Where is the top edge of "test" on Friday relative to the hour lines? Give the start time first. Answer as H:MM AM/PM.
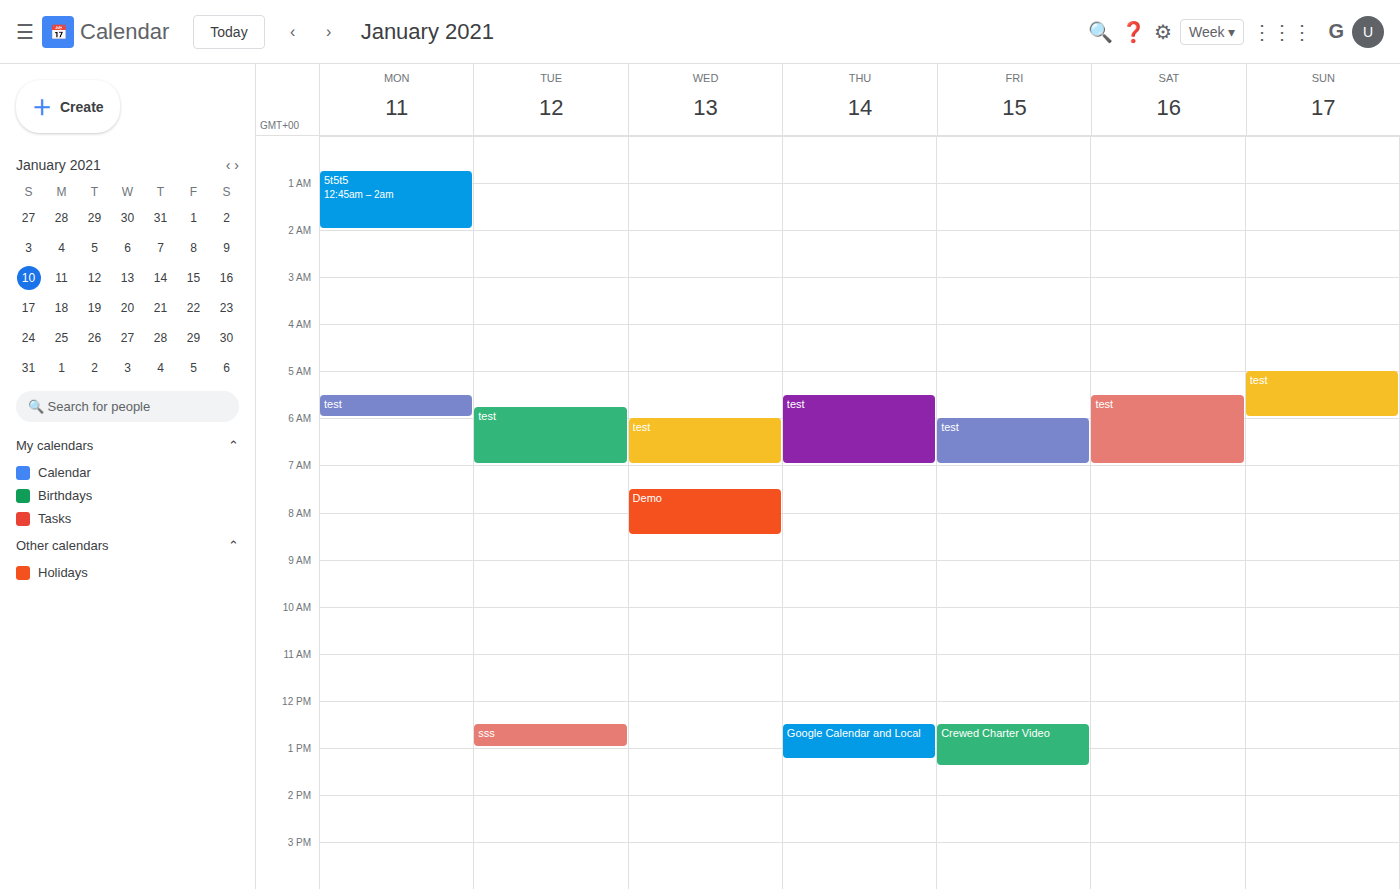
6:00 AM -- exactly on the 6 AM line.